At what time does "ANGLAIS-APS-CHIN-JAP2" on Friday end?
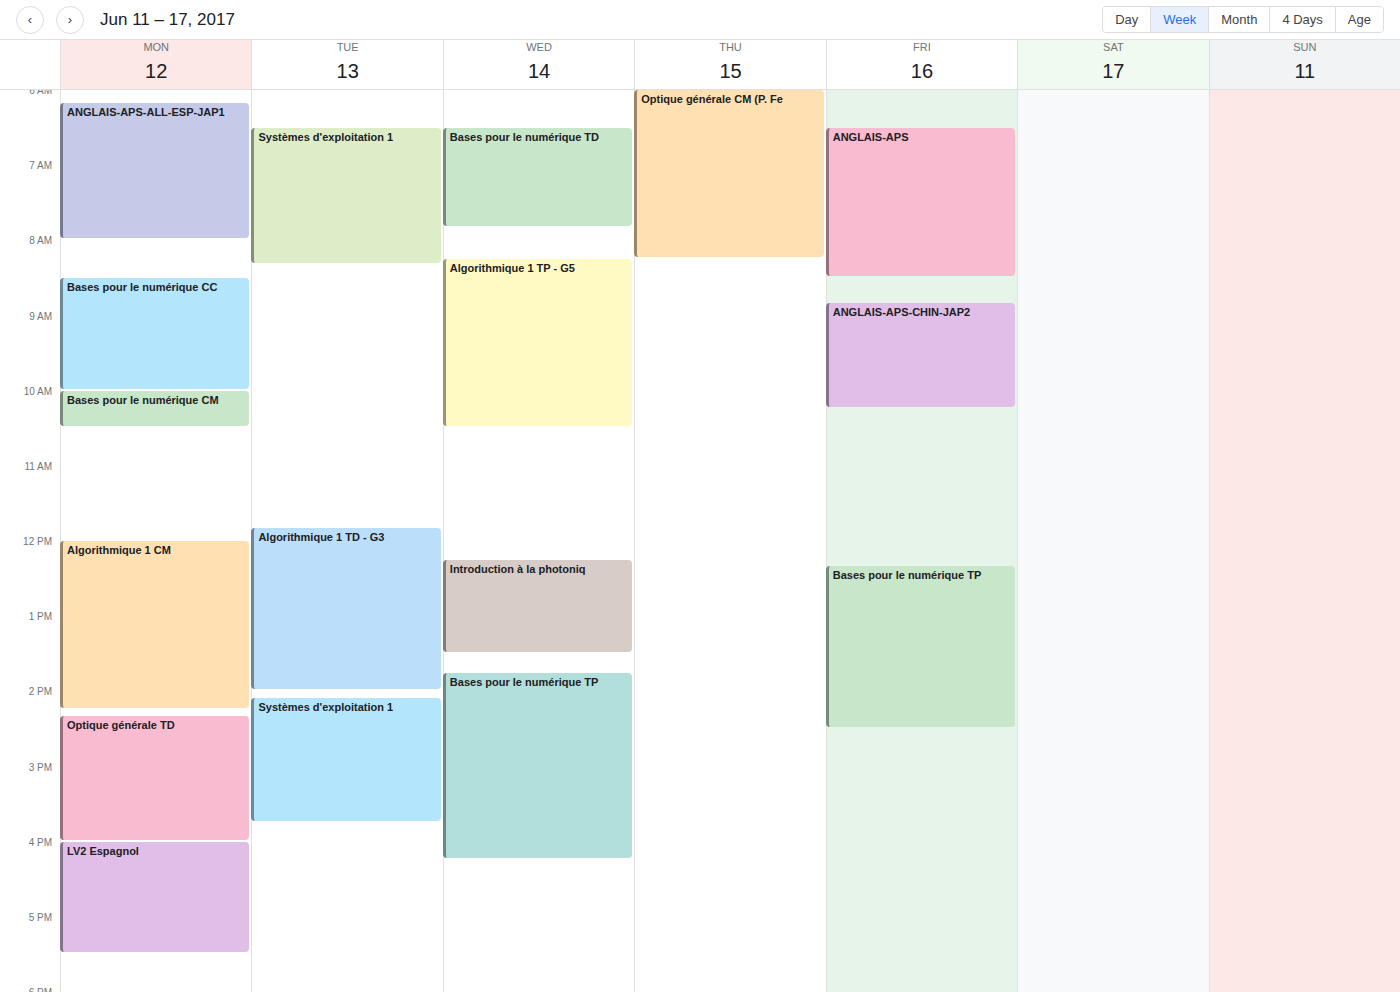
10:15